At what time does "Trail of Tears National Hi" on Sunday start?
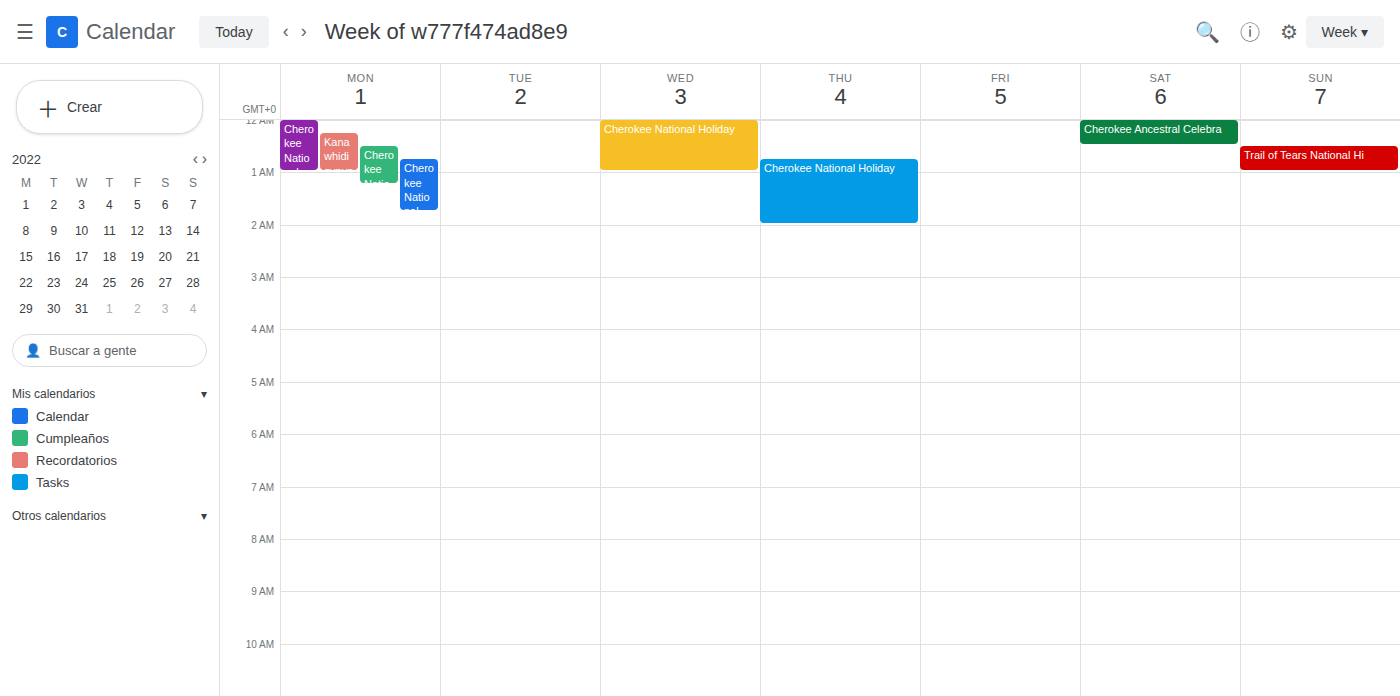
12:30 AM